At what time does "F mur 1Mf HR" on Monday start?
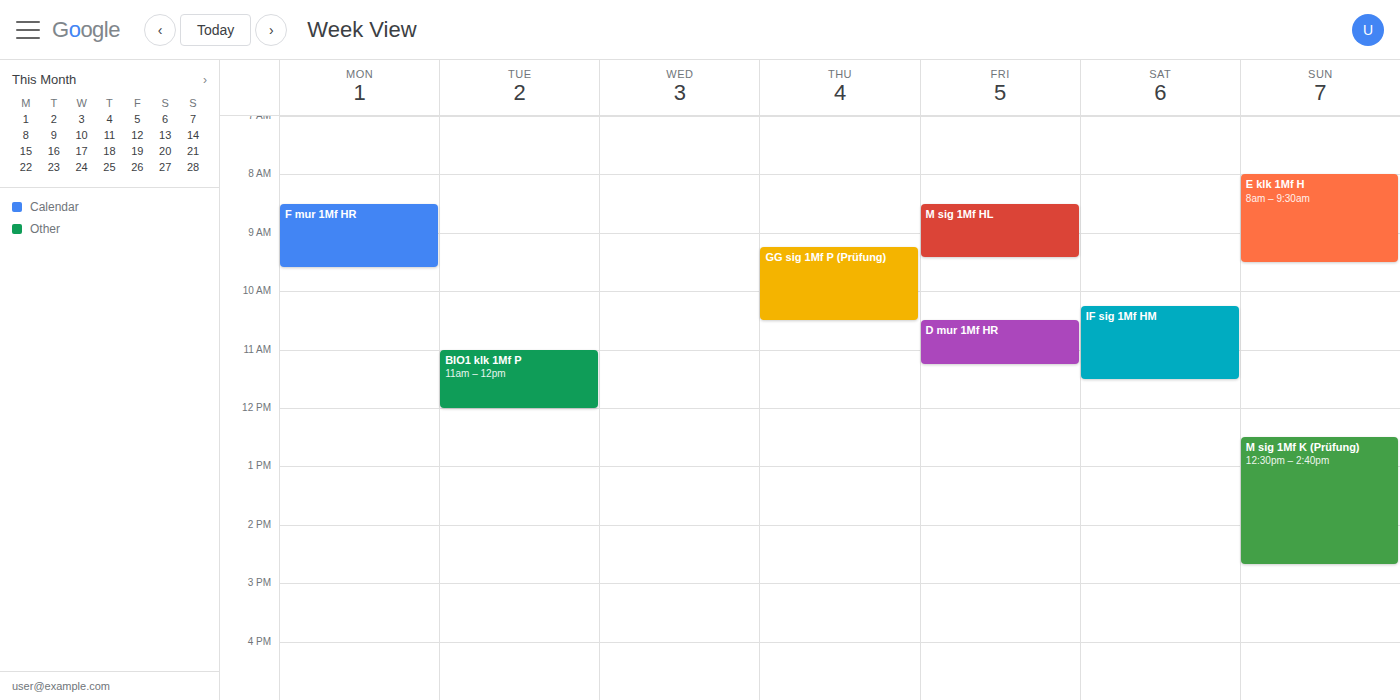
8:30 AM